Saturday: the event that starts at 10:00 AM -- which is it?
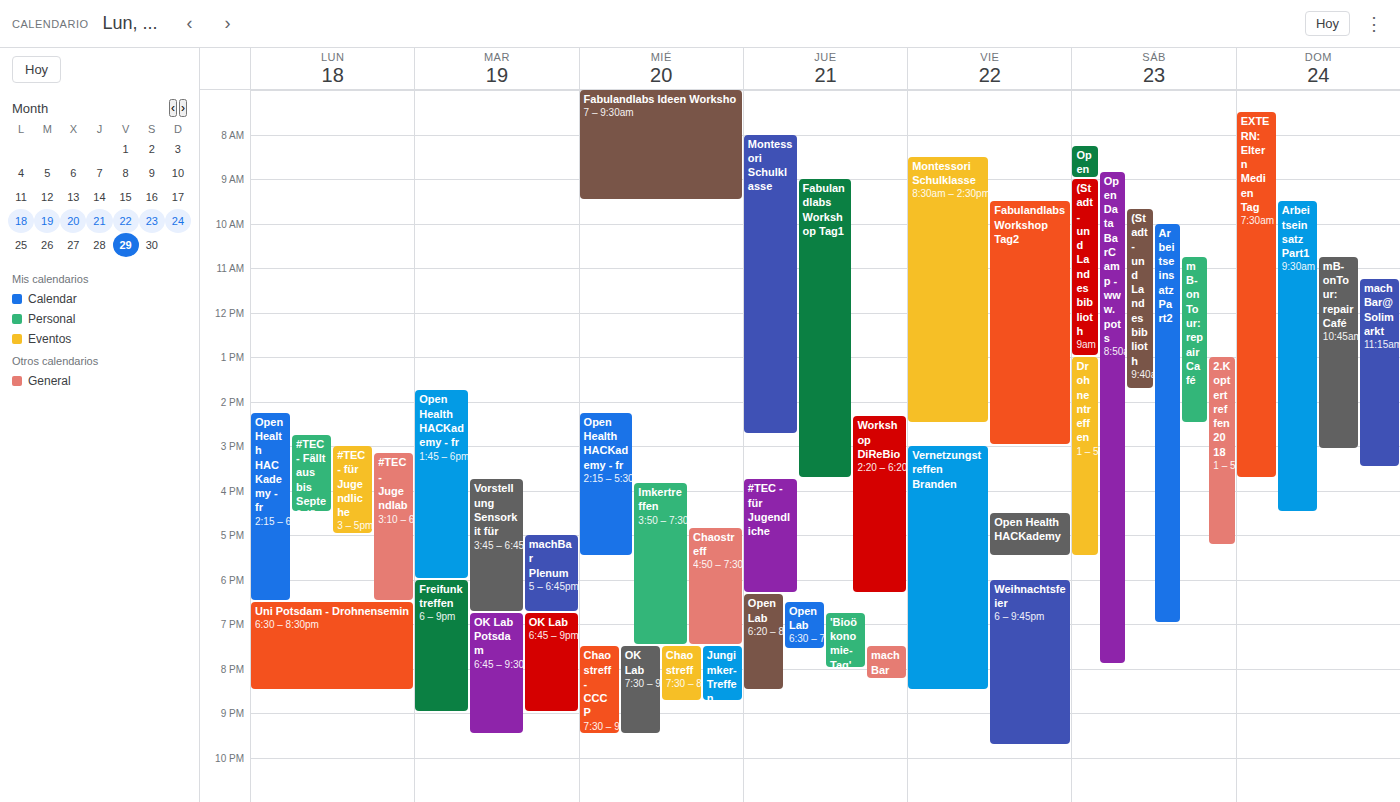
"Arbeitseinsatz Part2"